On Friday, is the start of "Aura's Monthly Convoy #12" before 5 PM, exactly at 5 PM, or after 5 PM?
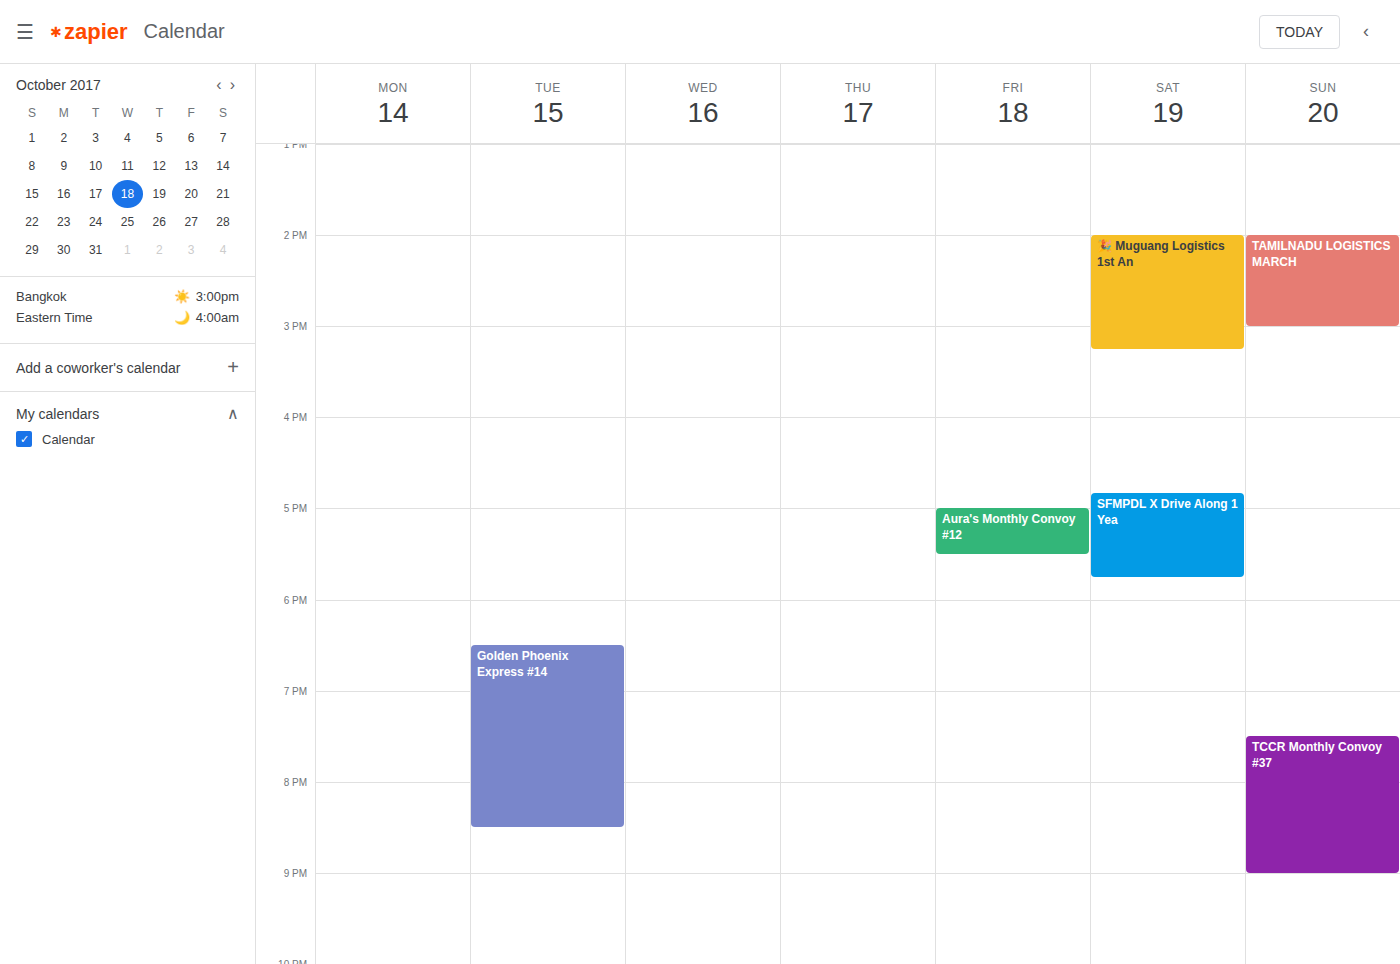
5:00 PM -- exactly at 5 PM, on the 5 PM line.